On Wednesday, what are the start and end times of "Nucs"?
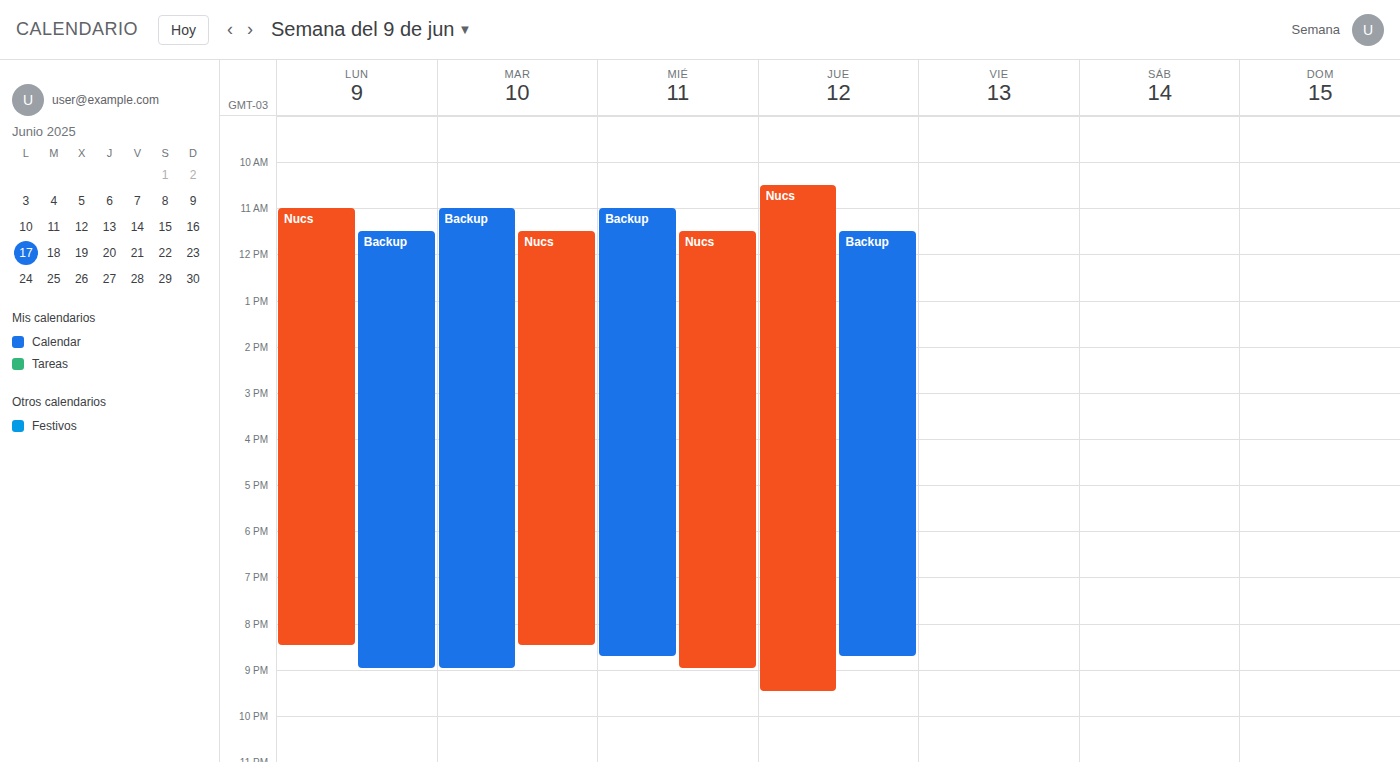
11:30 AM to 9:00 PM